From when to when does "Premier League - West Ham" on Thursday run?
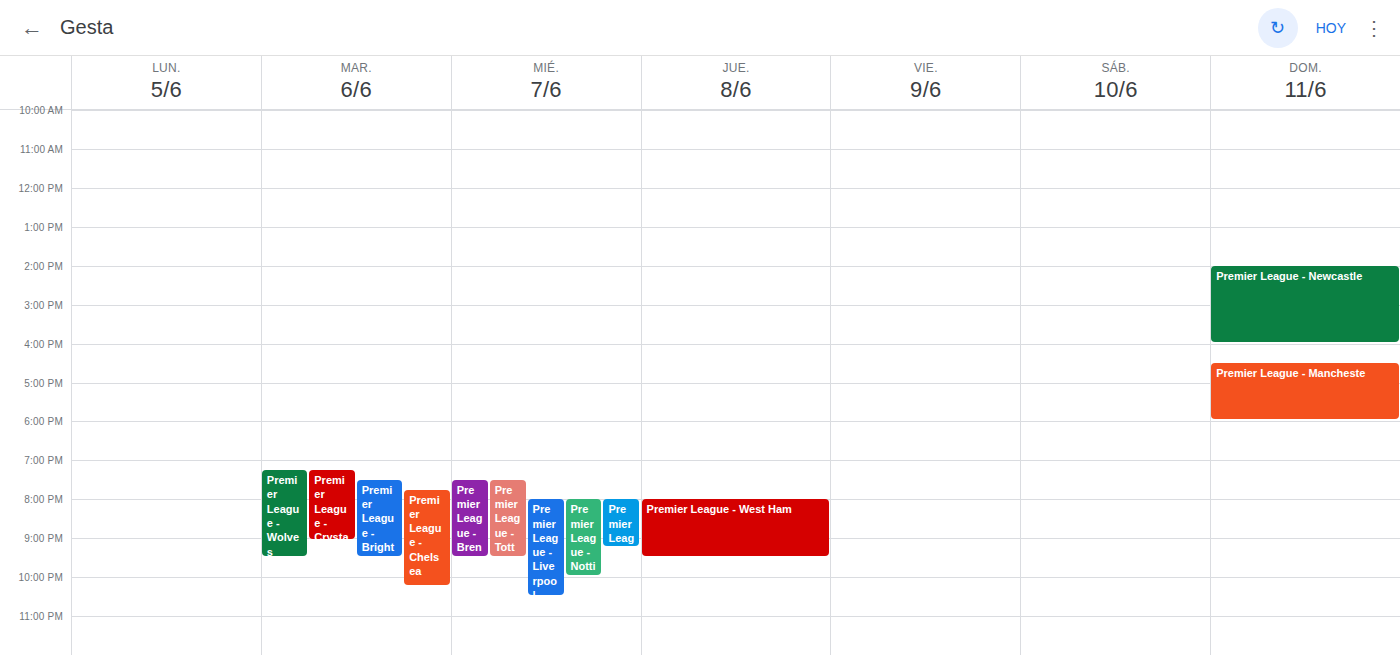
8:00 PM to 9:30 PM